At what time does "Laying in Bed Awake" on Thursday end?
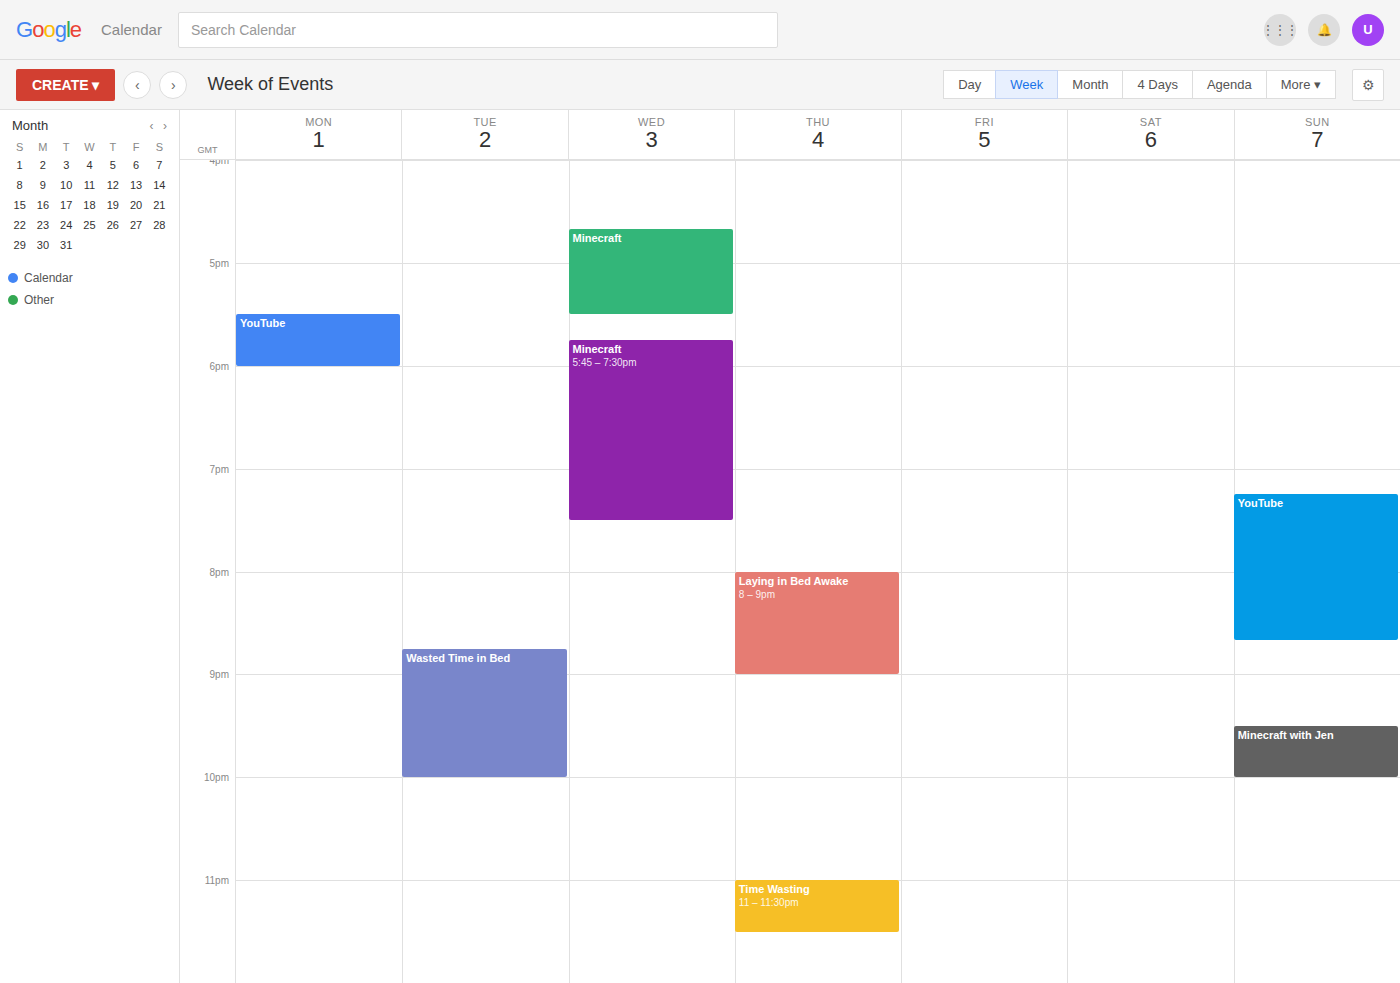
9:00 PM